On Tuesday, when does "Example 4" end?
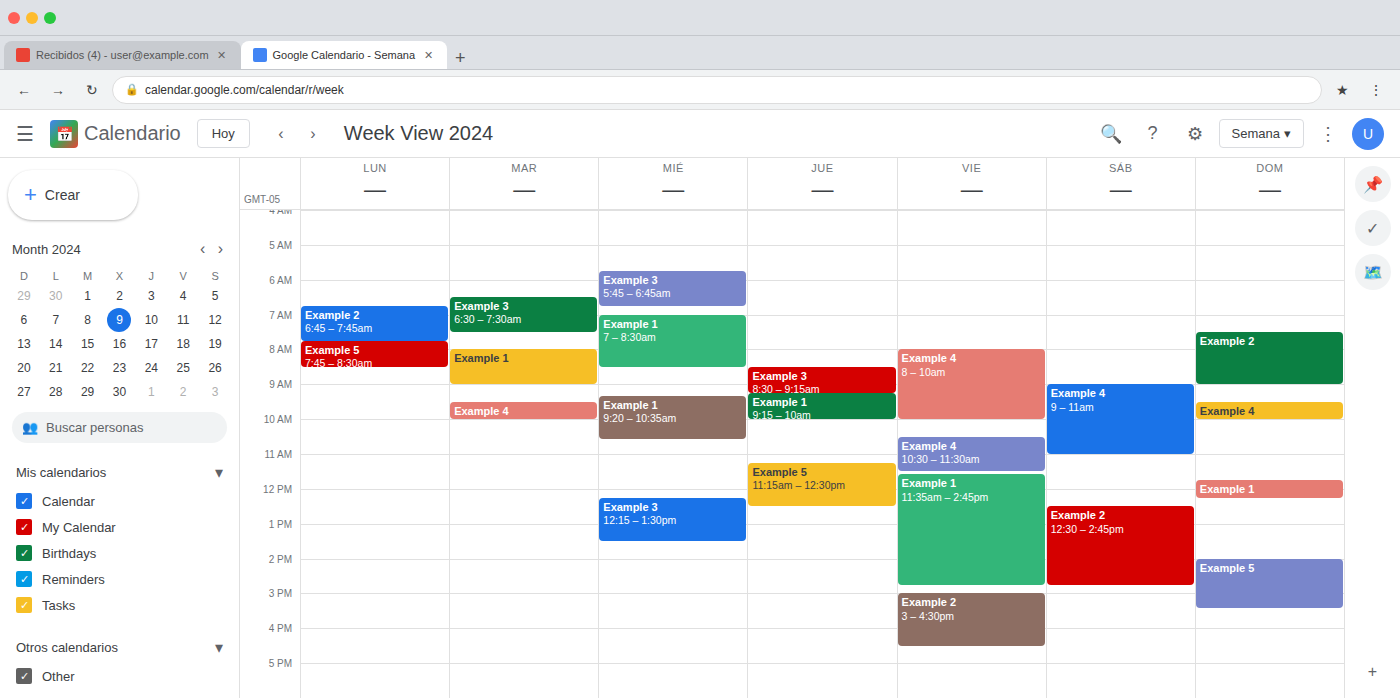
10:00 AM